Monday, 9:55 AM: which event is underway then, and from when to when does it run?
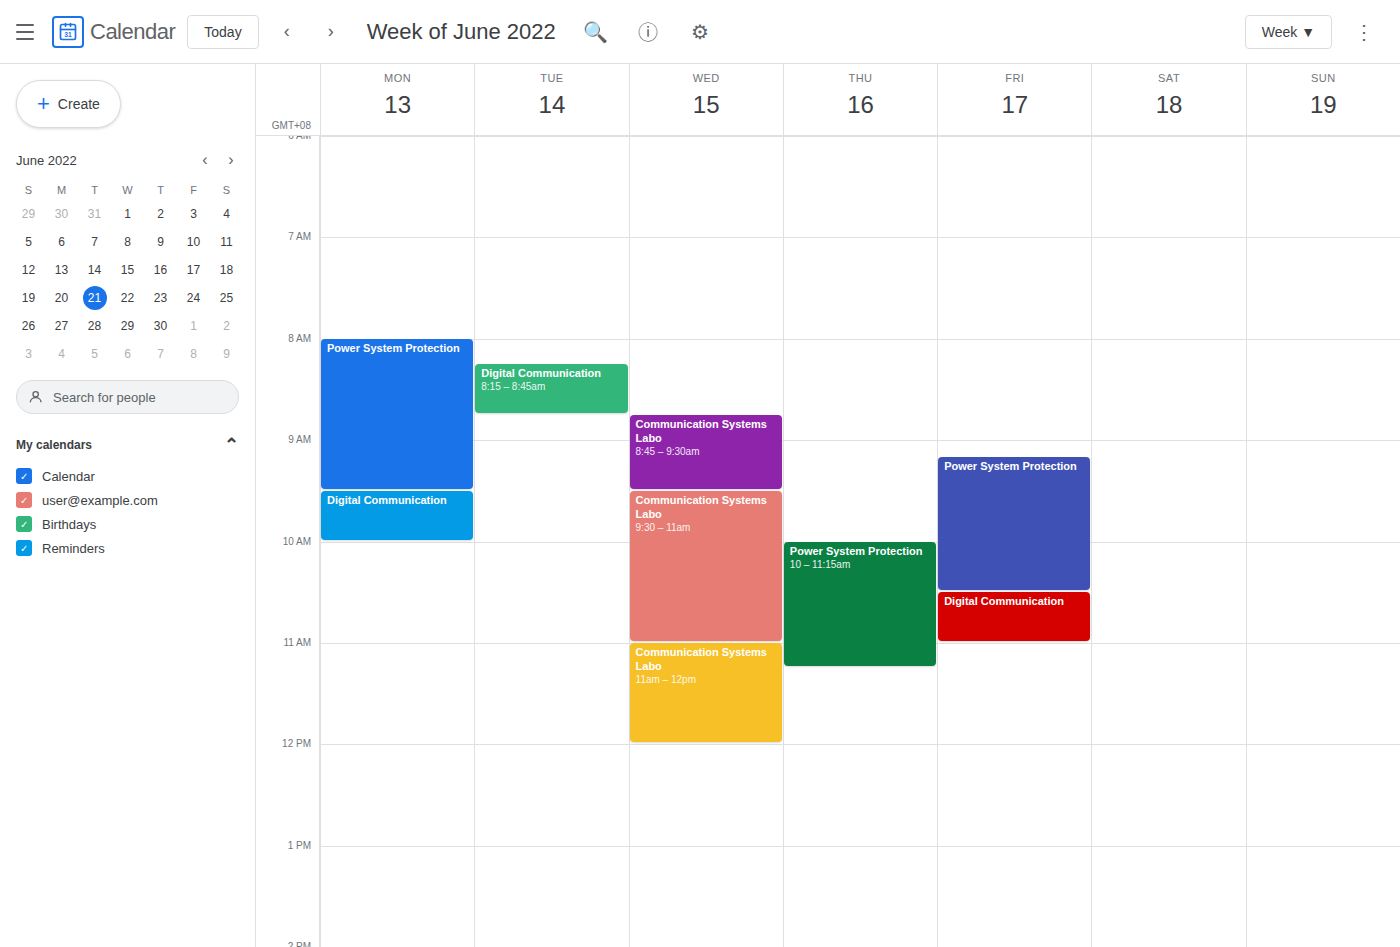
"Digital Communication", 9:30 AM to 10:00 AM